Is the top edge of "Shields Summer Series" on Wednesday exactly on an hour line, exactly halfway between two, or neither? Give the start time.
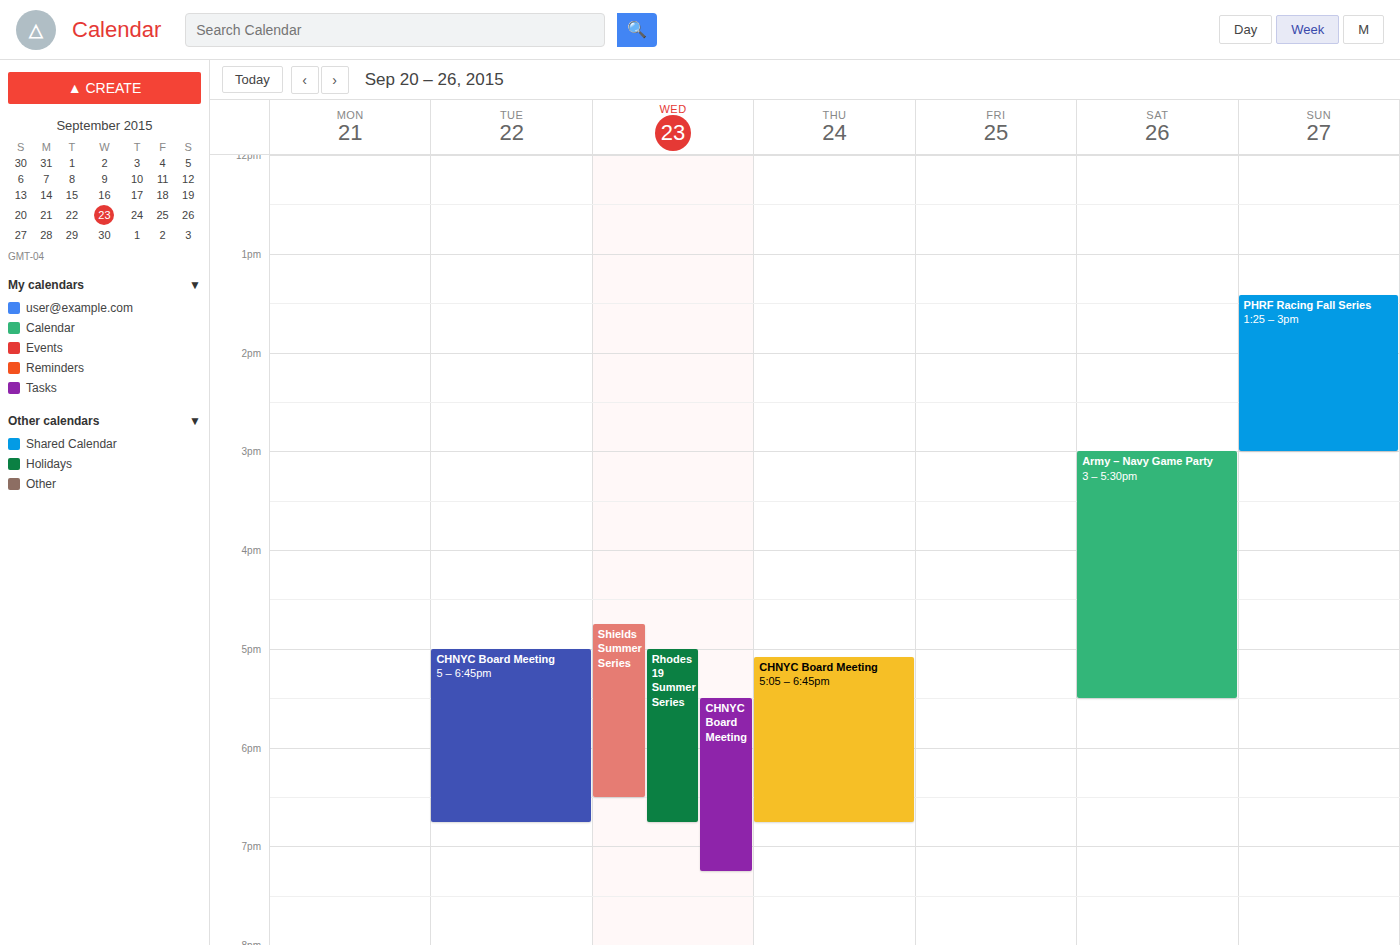
4:45 PM -- neither: three quarters of the way from the 4 PM line to the 5 PM line.